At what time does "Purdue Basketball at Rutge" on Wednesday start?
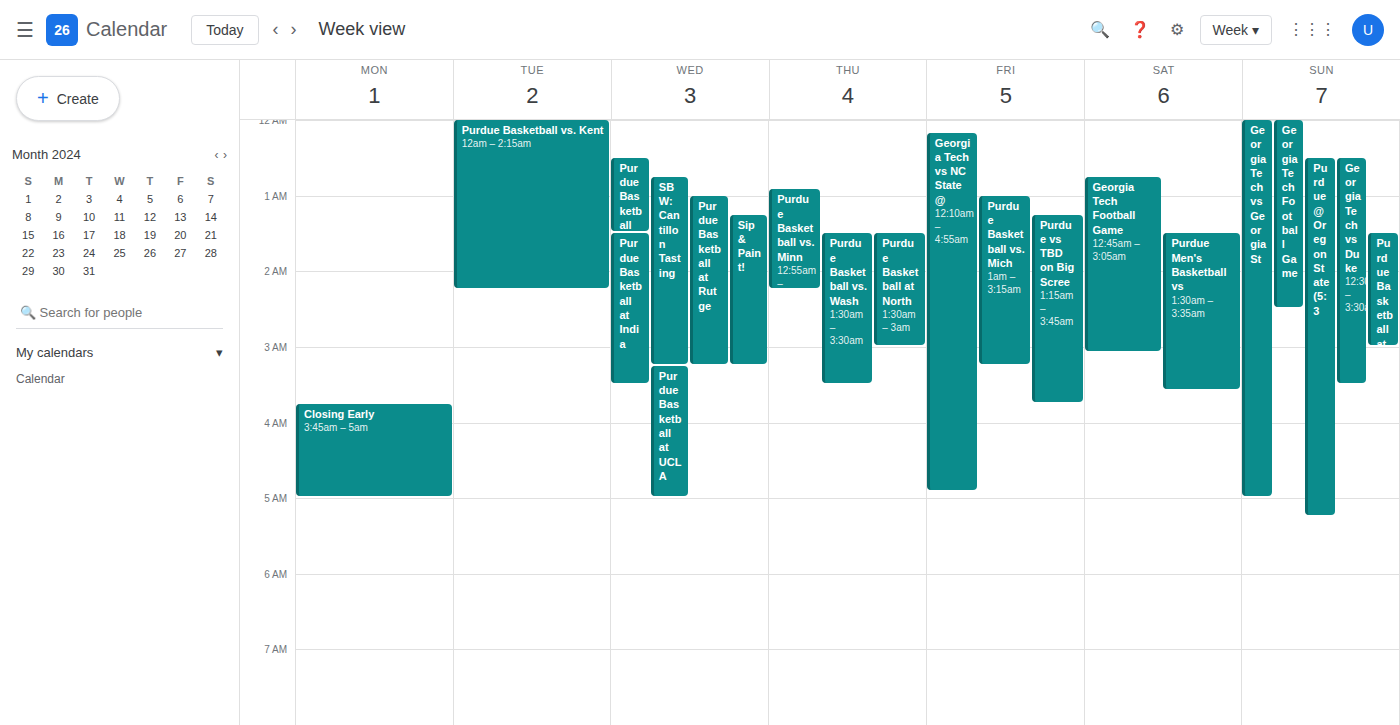
1:00 AM